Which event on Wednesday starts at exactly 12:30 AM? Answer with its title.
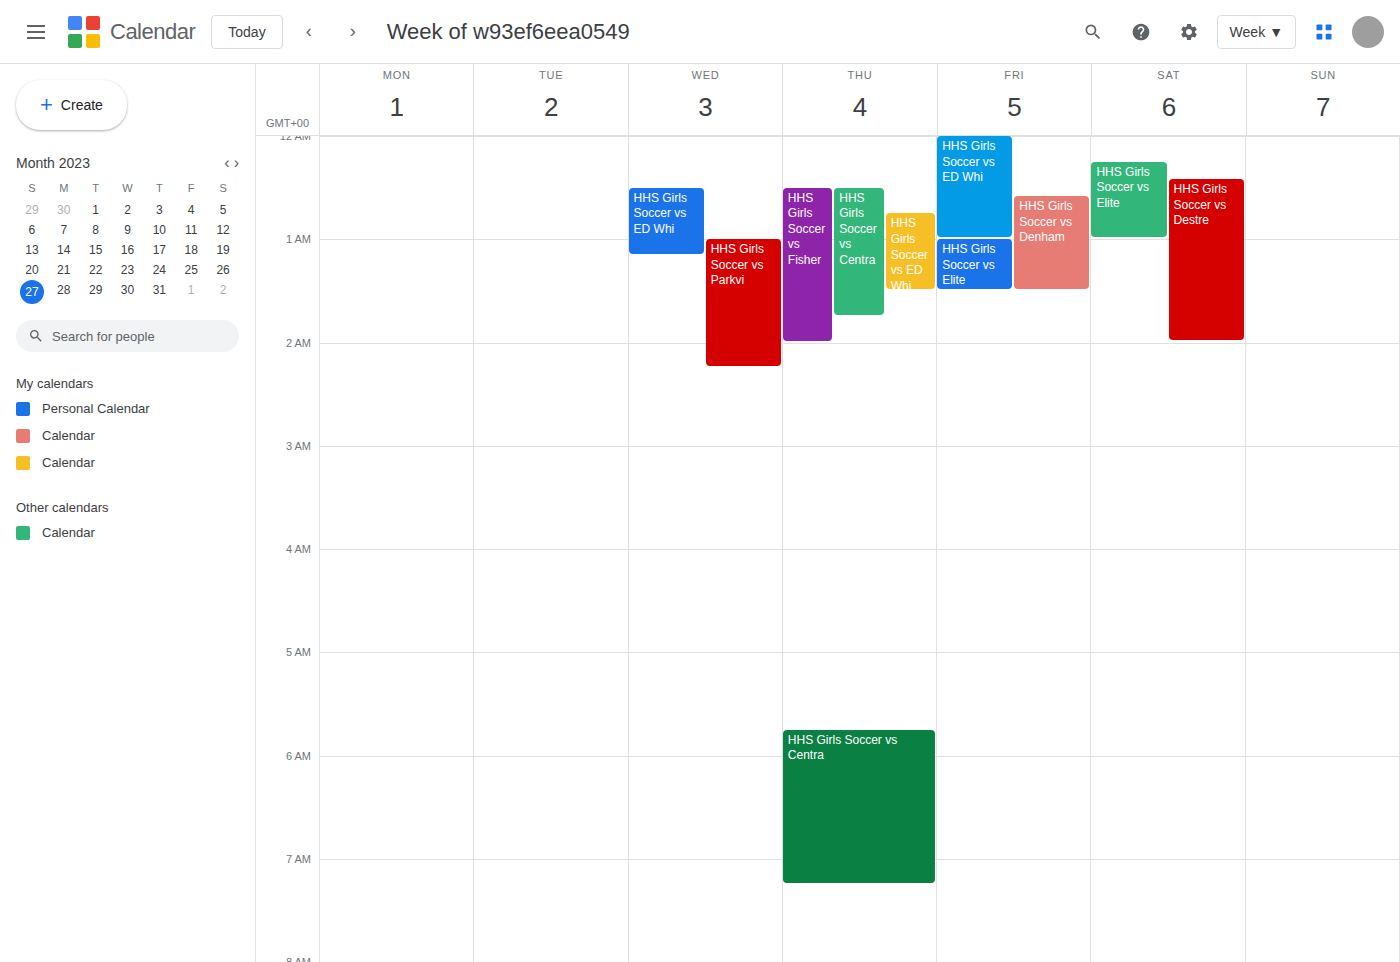
"HHS Girls Soccer vs ED Whi"